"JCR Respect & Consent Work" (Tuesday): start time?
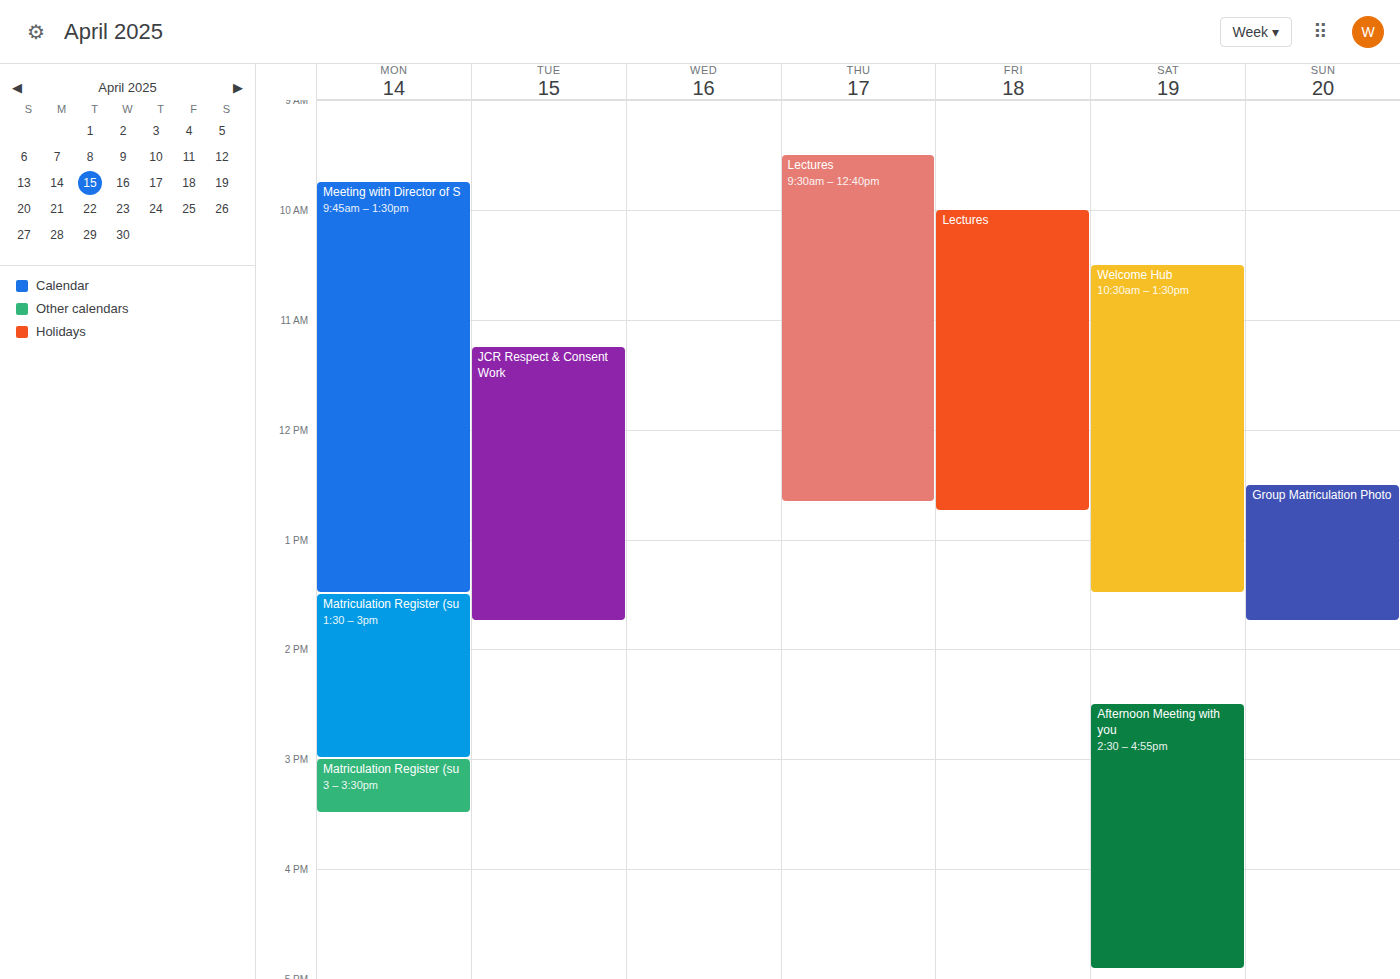
11:15 AM